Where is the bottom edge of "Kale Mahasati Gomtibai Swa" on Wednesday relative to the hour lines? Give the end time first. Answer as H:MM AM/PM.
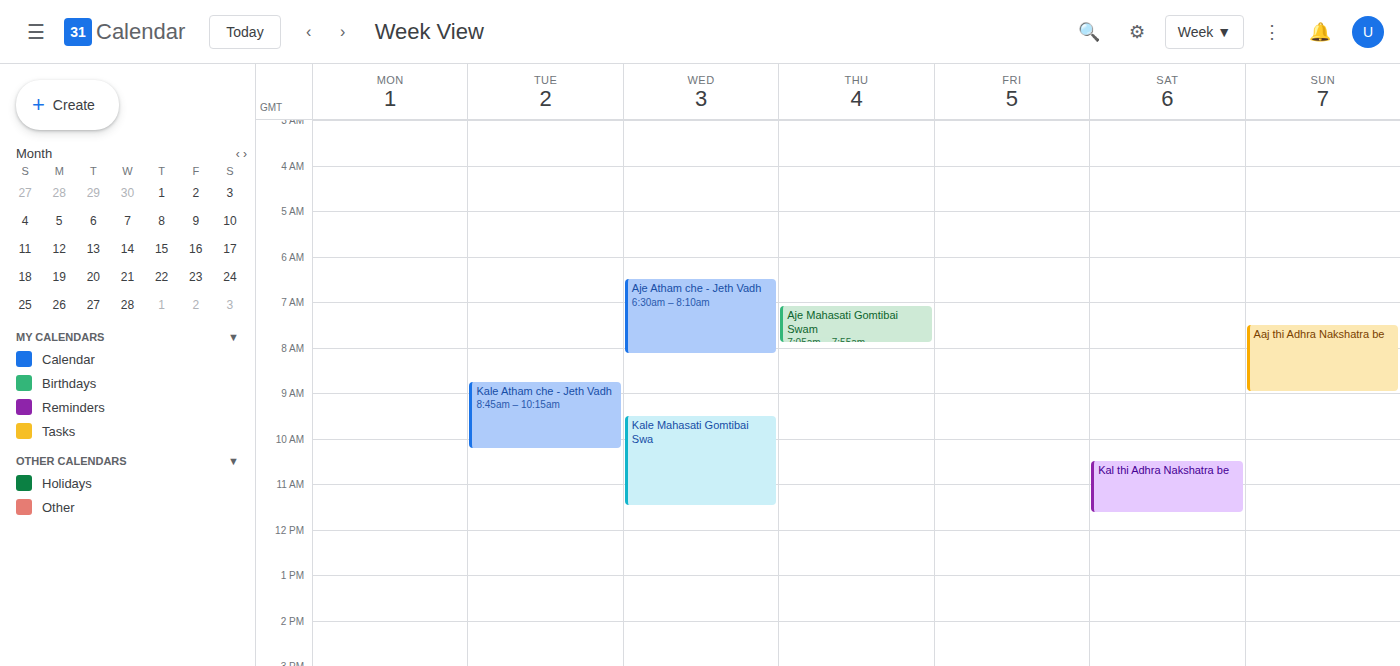
11:30 AM -- halfway between the 11 AM and 12 PM lines.